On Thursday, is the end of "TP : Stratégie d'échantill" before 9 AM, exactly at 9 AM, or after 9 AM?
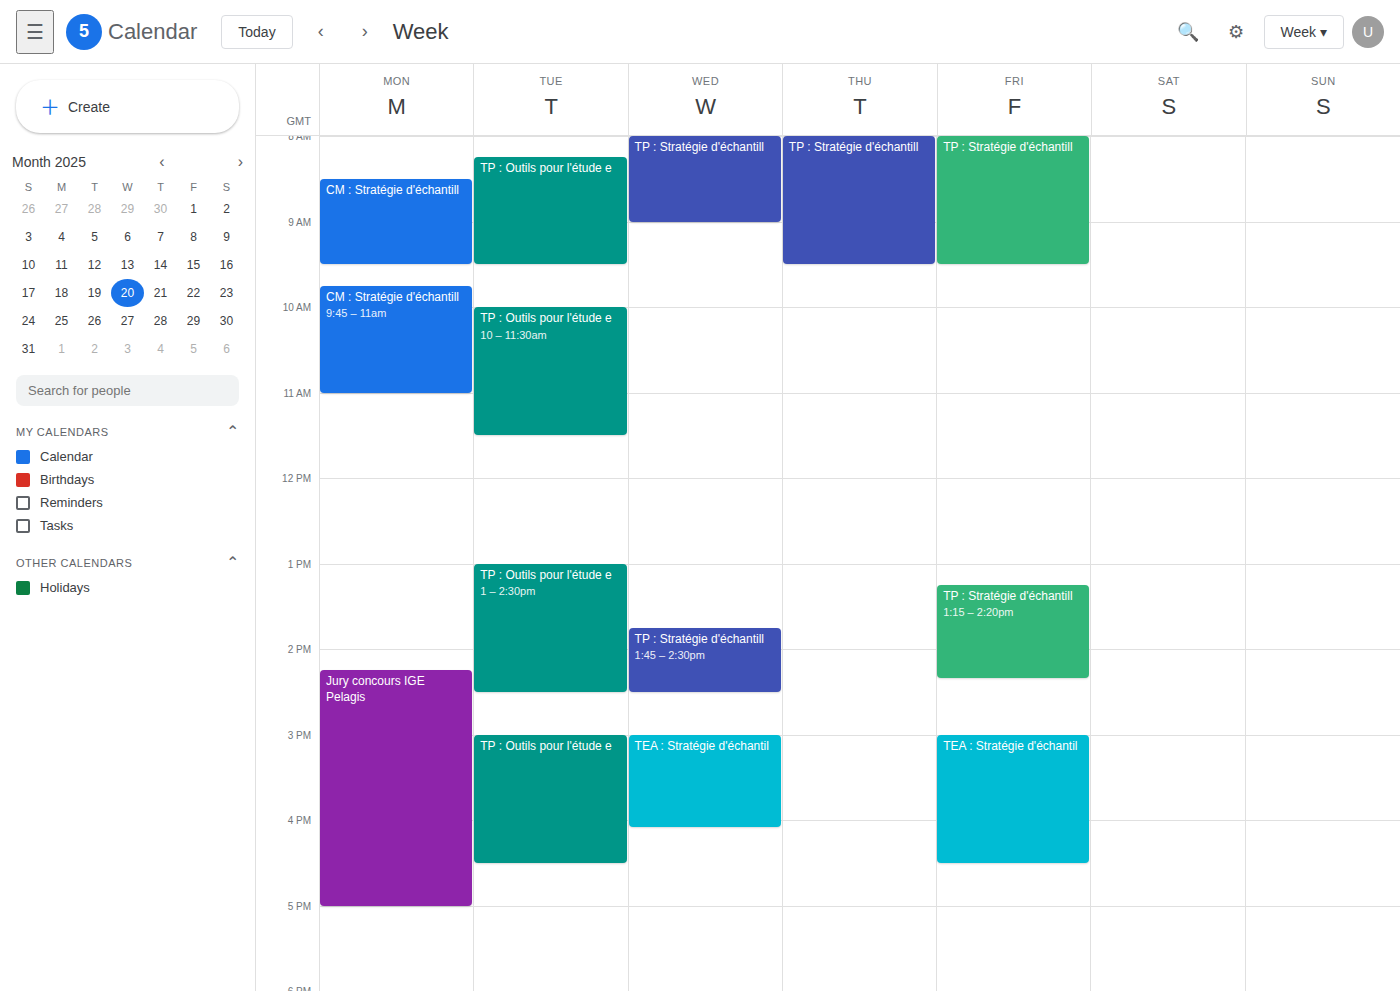
9:30 AM -- after 9 AM, 30 minutes below the 9 AM line.